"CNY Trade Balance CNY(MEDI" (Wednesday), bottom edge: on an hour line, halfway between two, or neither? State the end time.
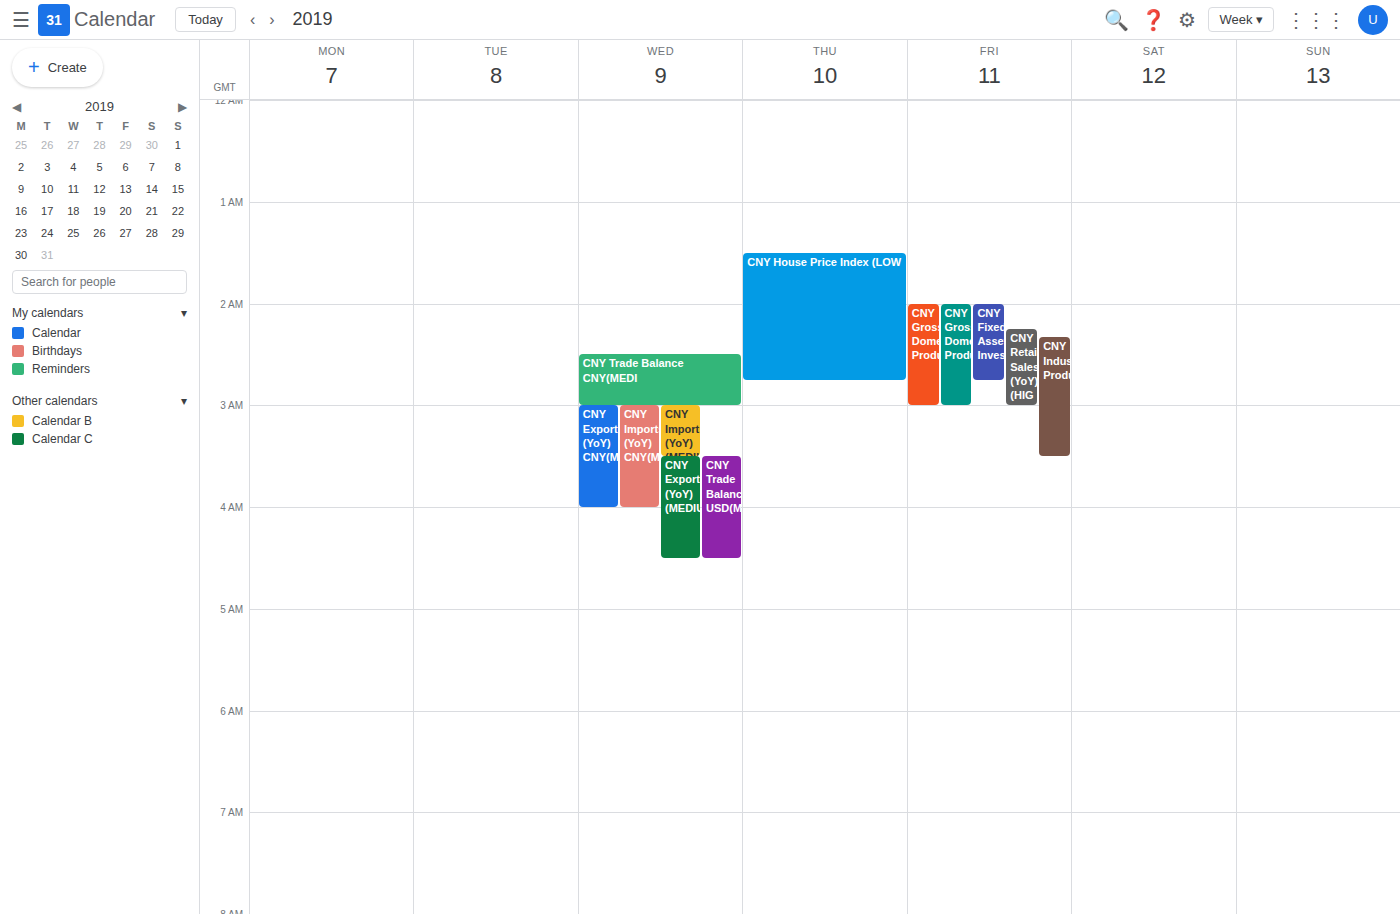
3:00 AM -- exactly on the 3 AM line.